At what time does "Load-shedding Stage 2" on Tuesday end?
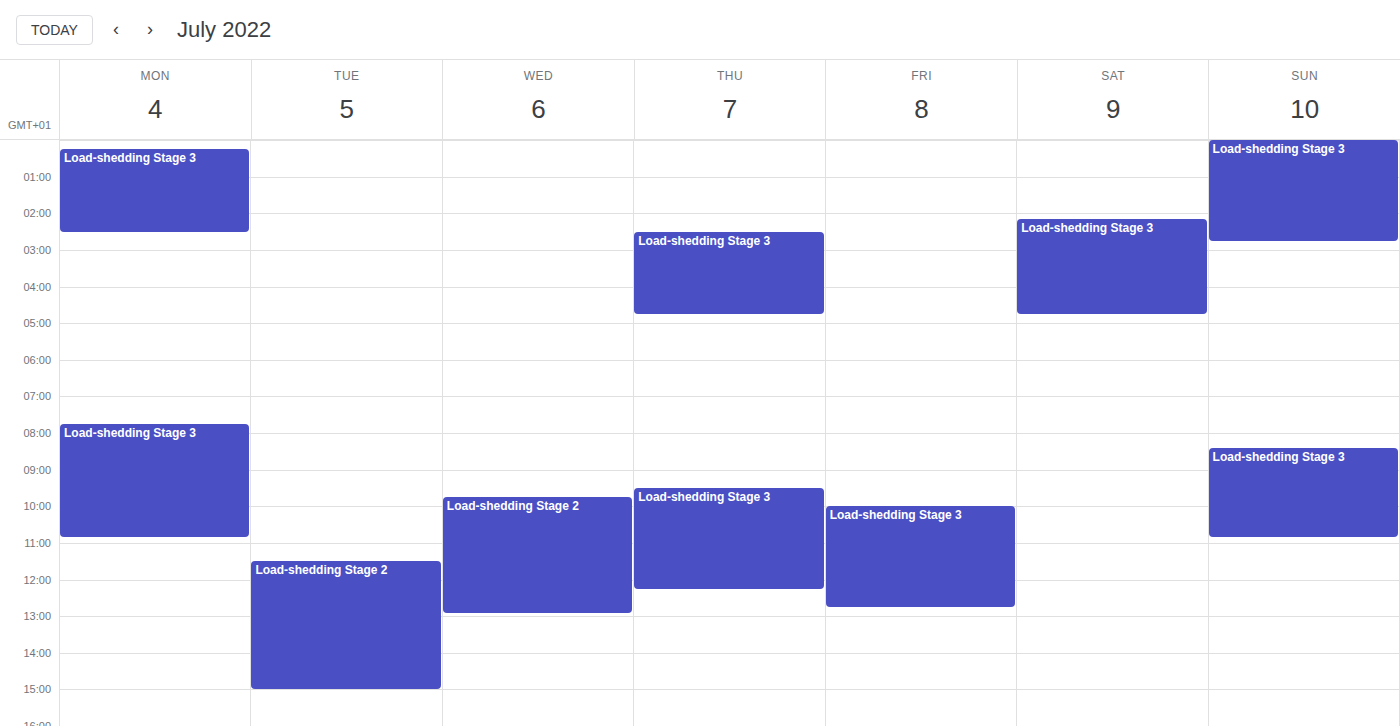
15:00